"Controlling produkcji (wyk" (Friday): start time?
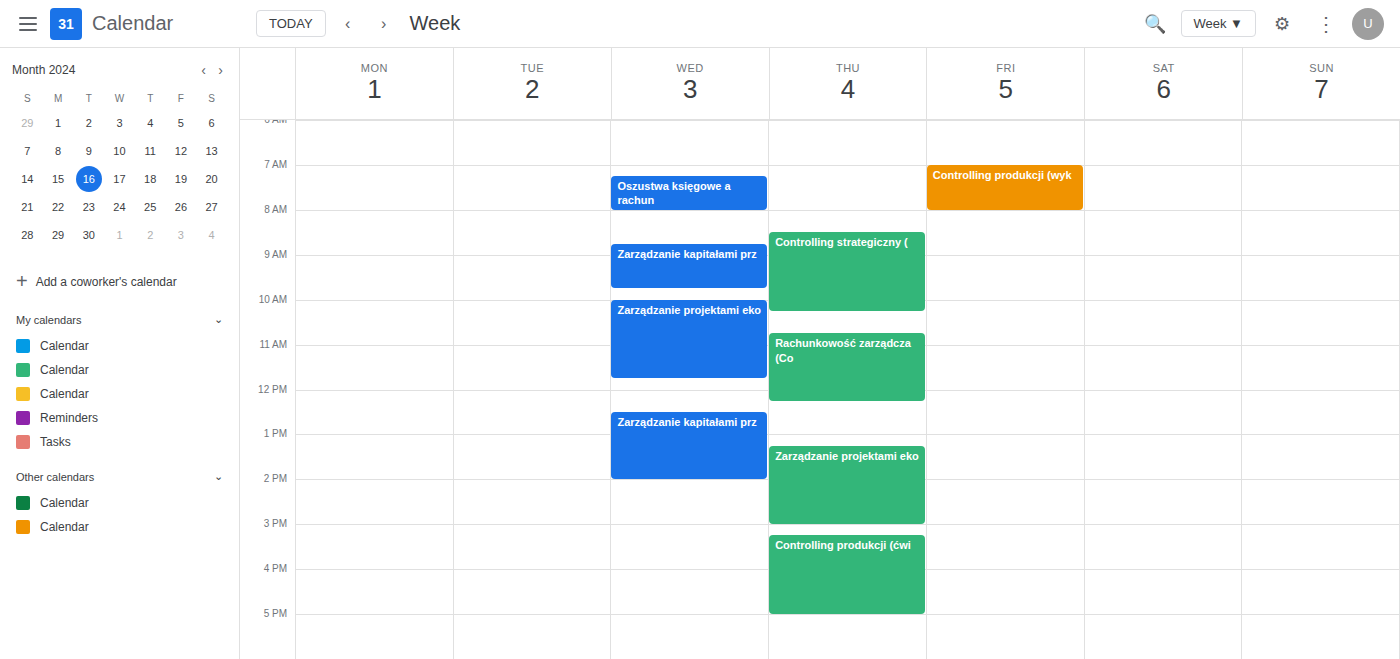
7:00 AM